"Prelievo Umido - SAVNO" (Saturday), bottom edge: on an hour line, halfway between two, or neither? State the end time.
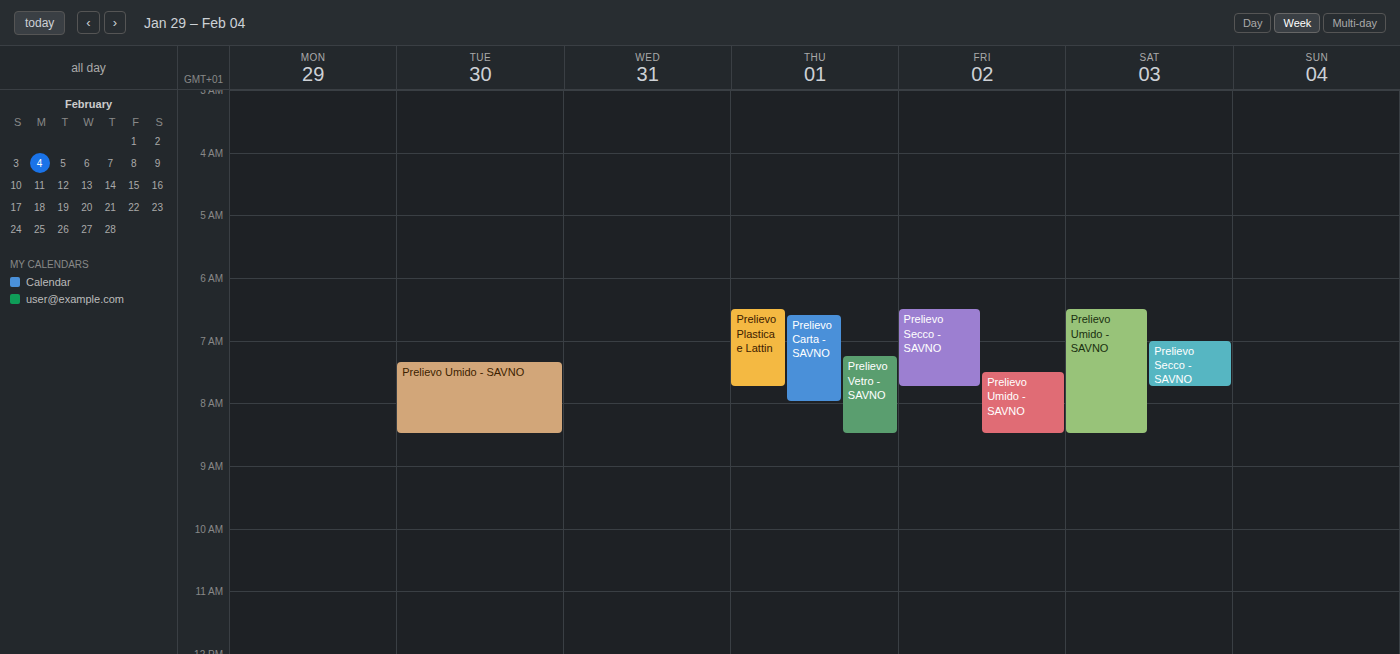
8:30 AM -- halfway between the 8 AM and 9 AM lines.